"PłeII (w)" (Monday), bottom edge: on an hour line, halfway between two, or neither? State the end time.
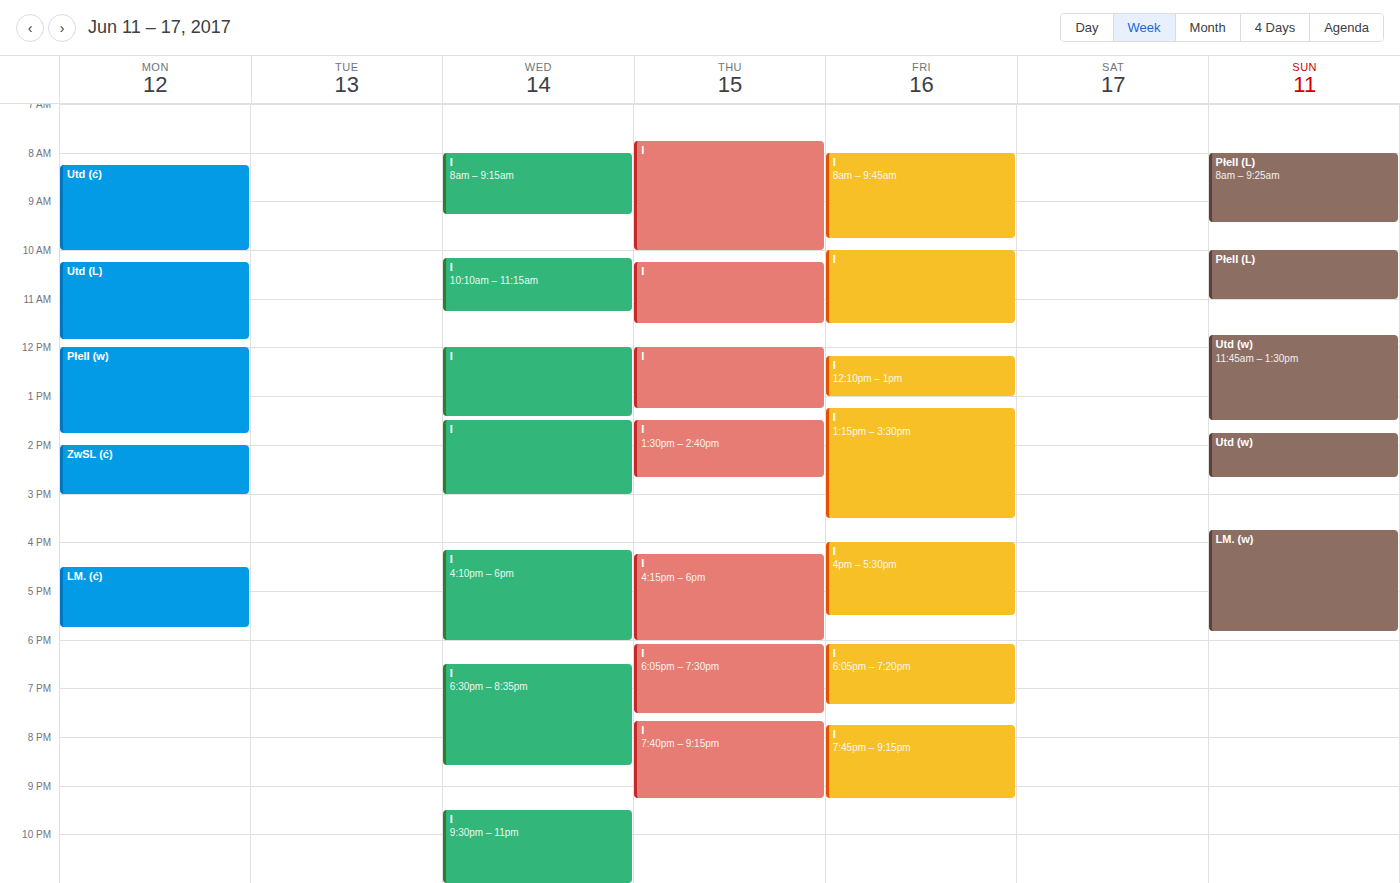
1:45 PM -- neither: three quarters of the way from the 1 PM line to the 2 PM line.